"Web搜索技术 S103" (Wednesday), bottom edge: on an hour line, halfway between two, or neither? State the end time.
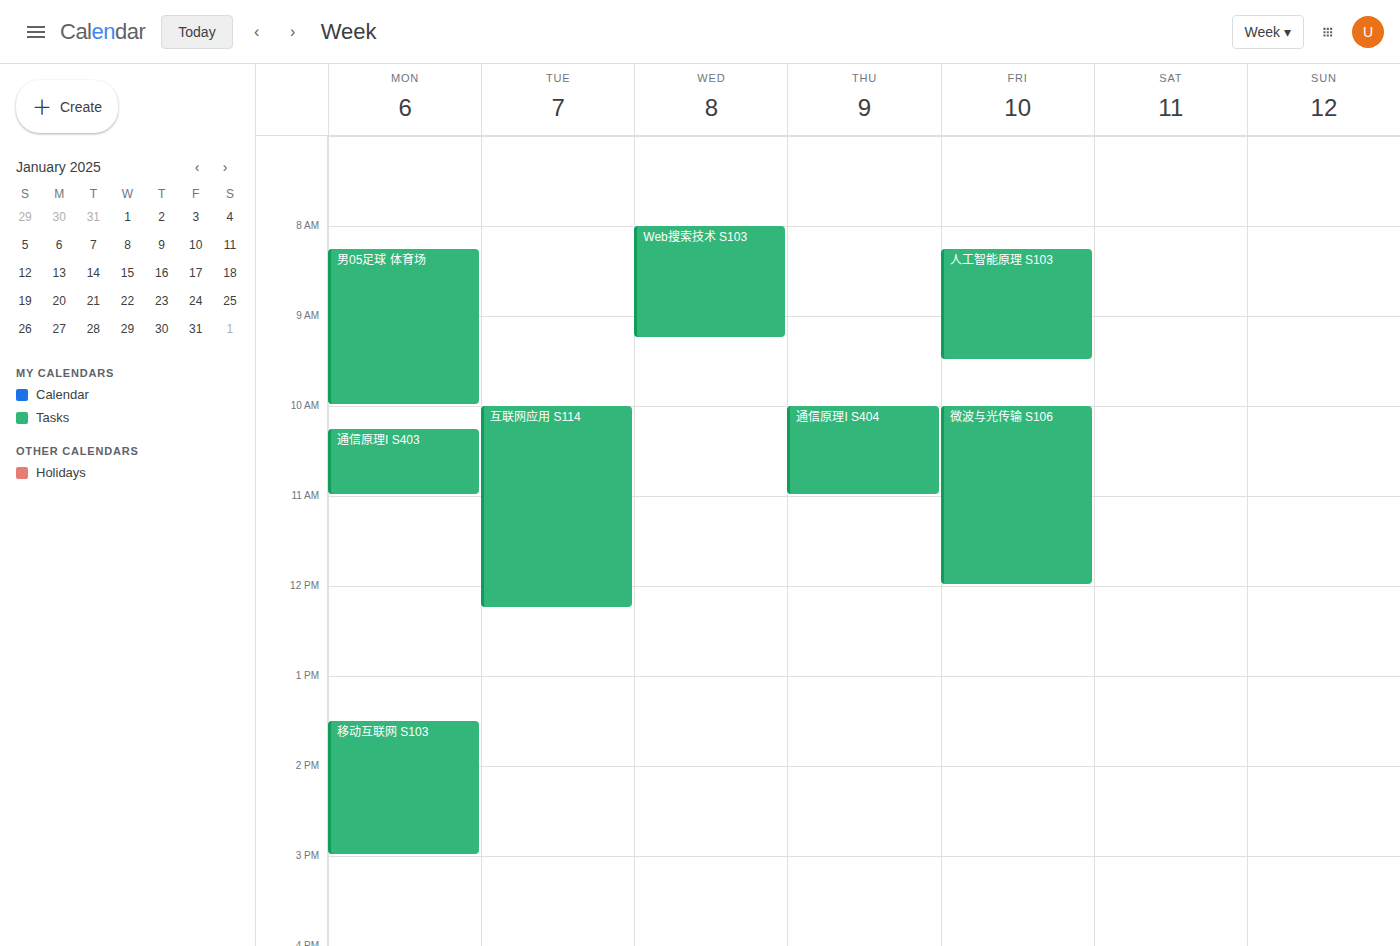
9:15 AM -- neither: a quarter of the way from the 9 AM line to the 10 AM line.